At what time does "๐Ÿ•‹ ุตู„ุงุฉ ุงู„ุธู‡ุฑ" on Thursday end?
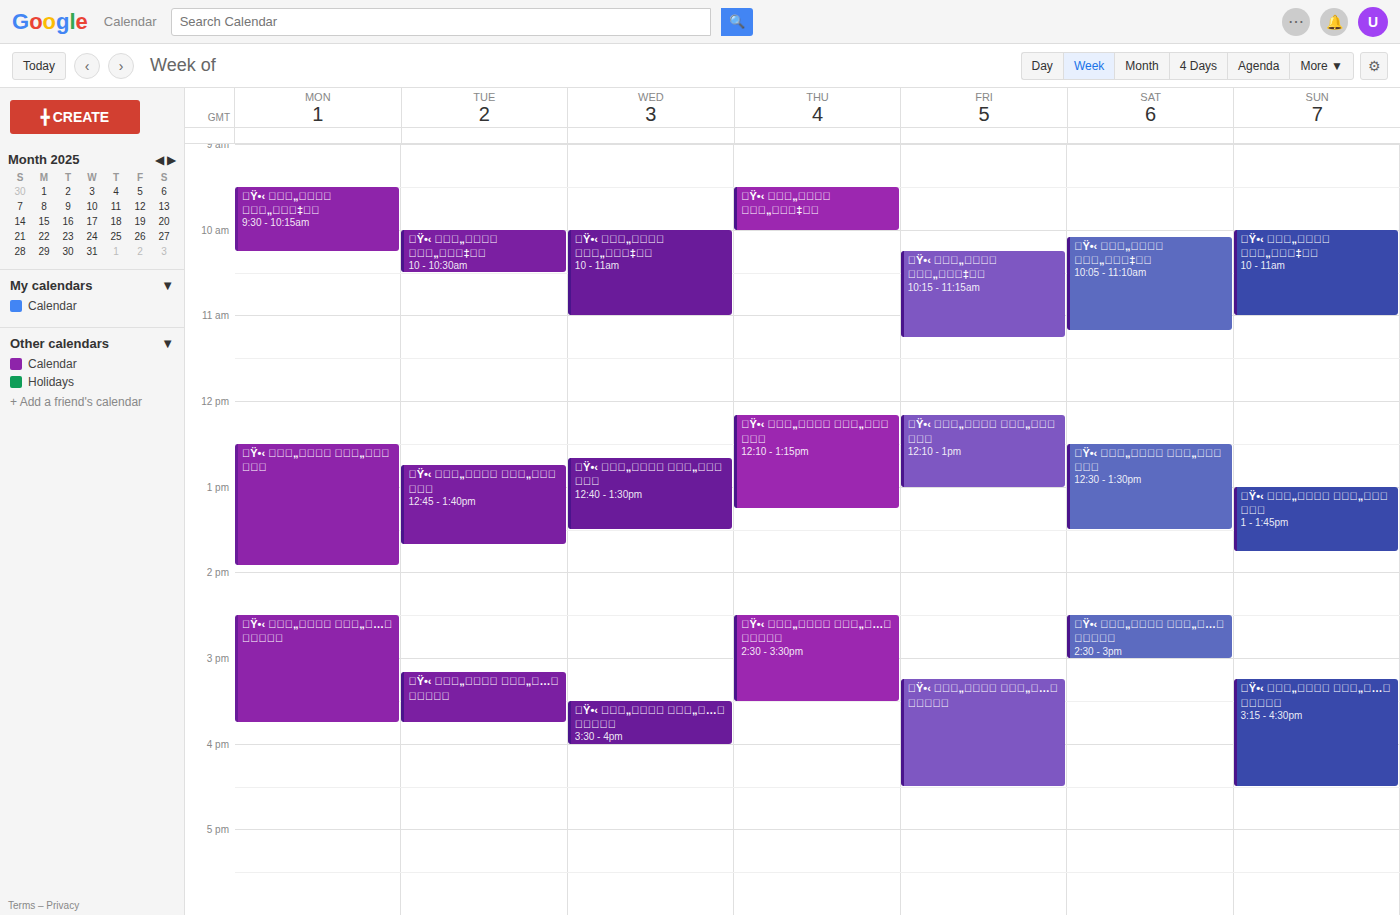
10:00 AM